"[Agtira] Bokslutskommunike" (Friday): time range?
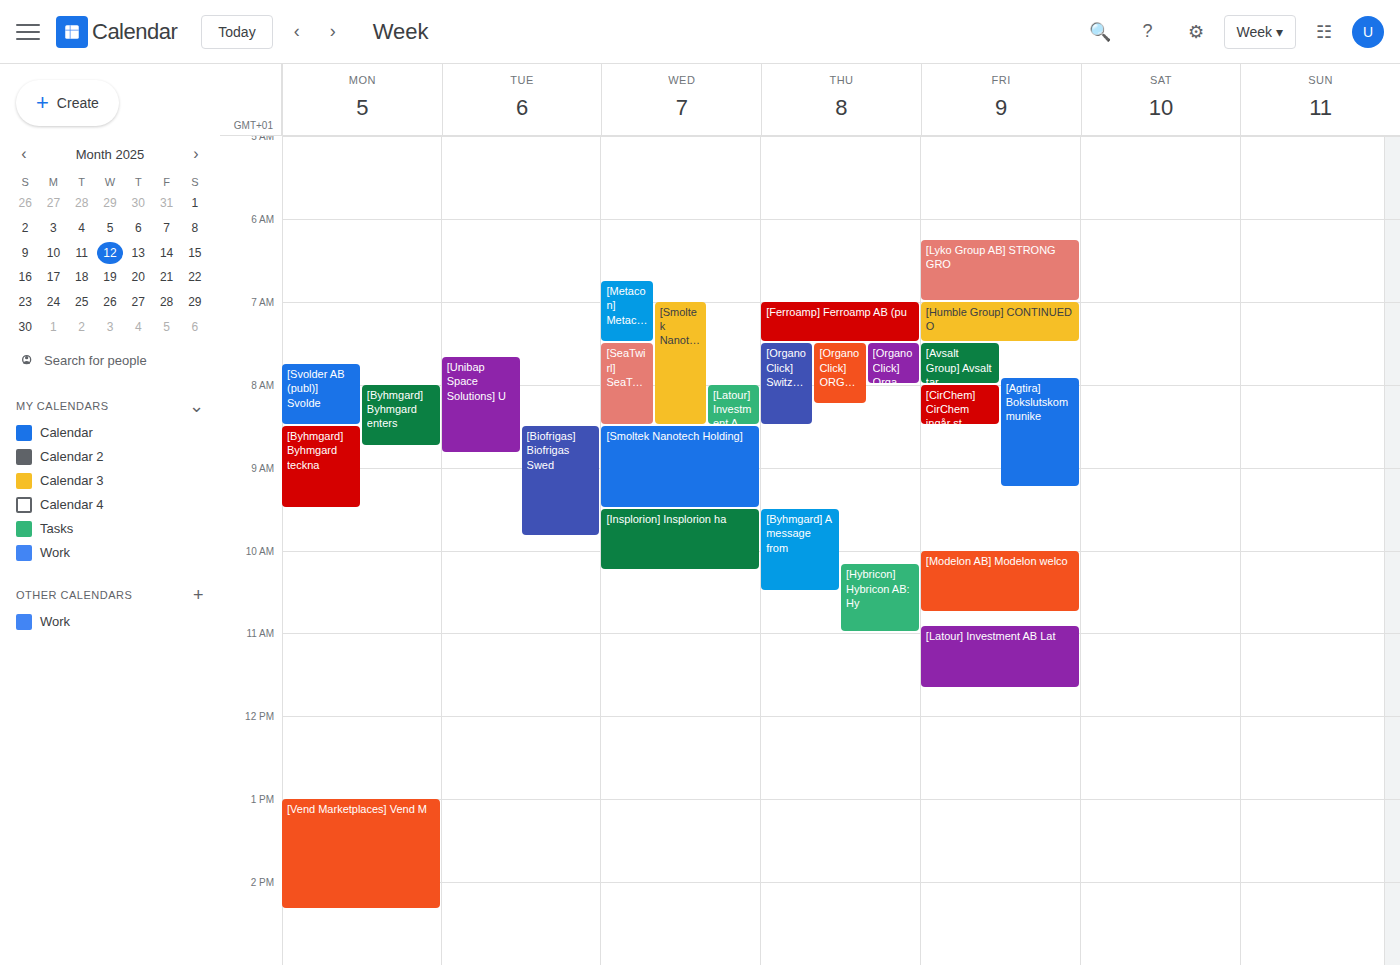
7:55 AM to 9:15 AM